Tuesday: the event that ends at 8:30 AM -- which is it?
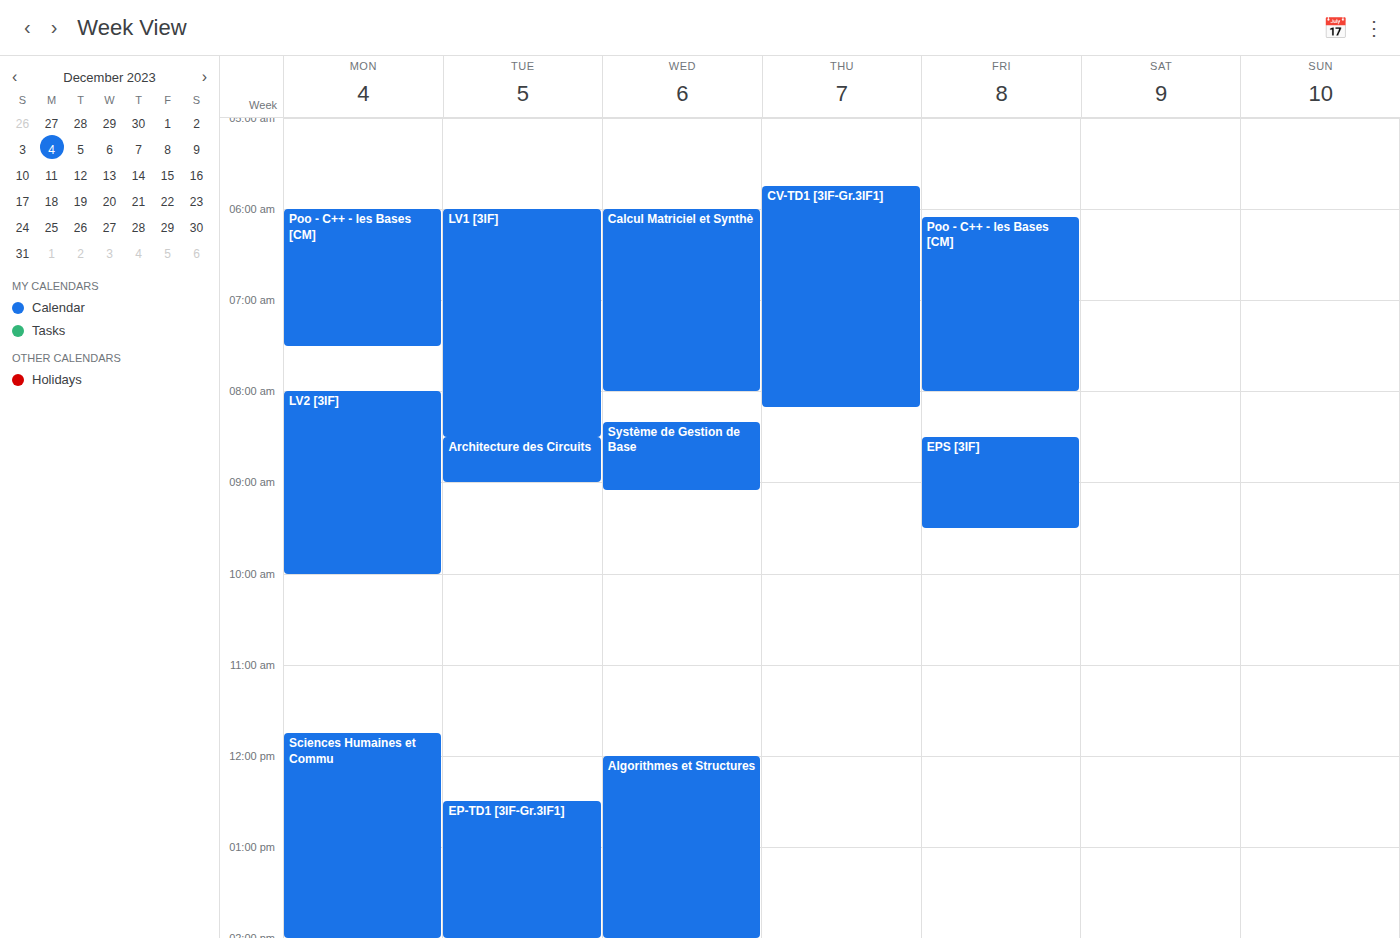
"LV1 [3IF]"